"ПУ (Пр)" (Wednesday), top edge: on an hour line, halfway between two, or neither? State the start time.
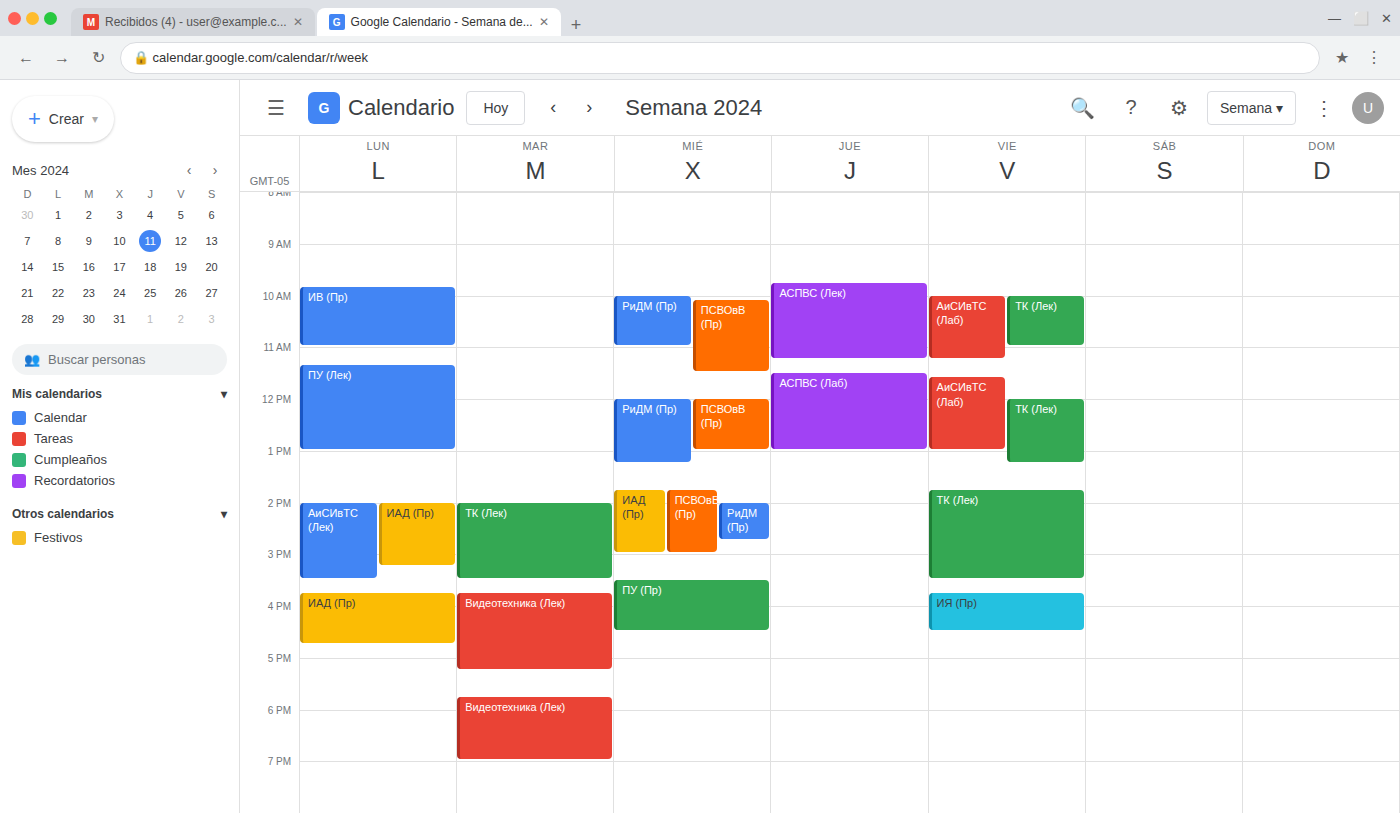
15:30 -- halfway between the 15:00 and 16:00 lines.